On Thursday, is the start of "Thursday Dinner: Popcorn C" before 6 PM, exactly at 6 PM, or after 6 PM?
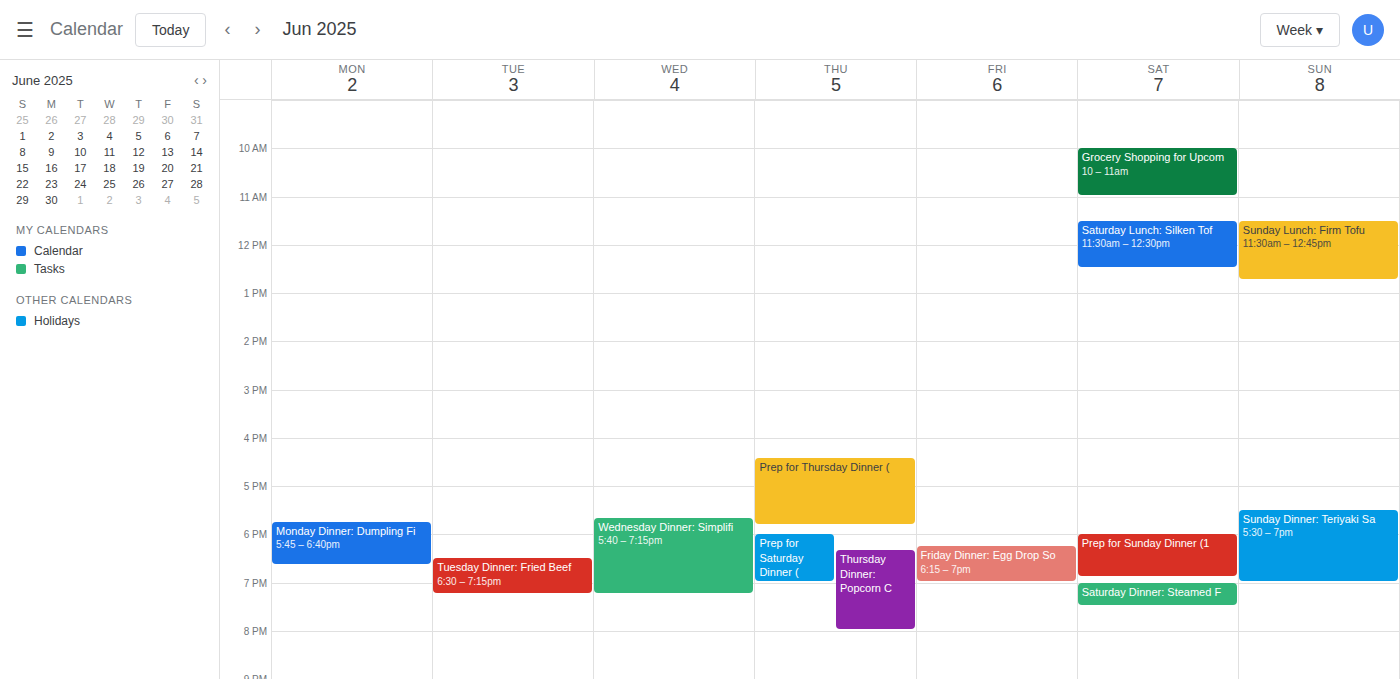
6:20 PM -- after 6 PM, 20 minutes below the 6 PM line.